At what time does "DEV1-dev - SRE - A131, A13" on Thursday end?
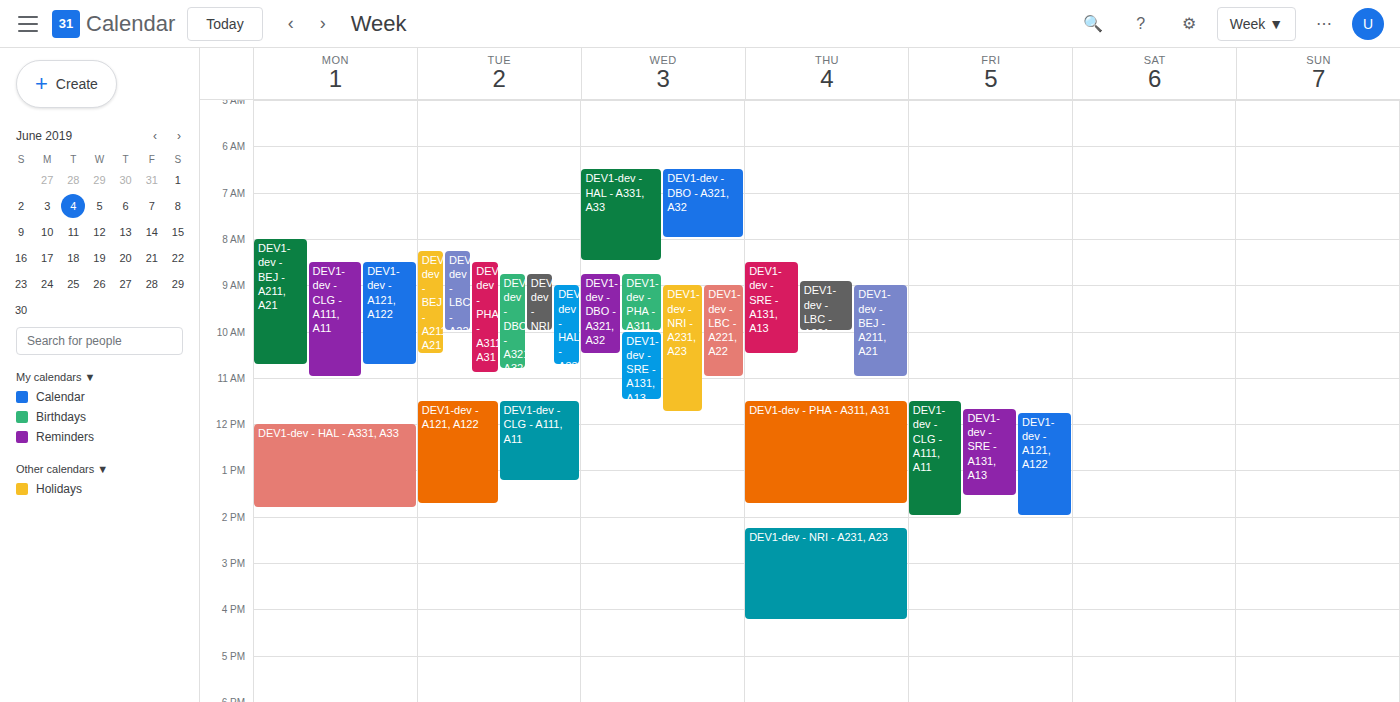
10:30 AM